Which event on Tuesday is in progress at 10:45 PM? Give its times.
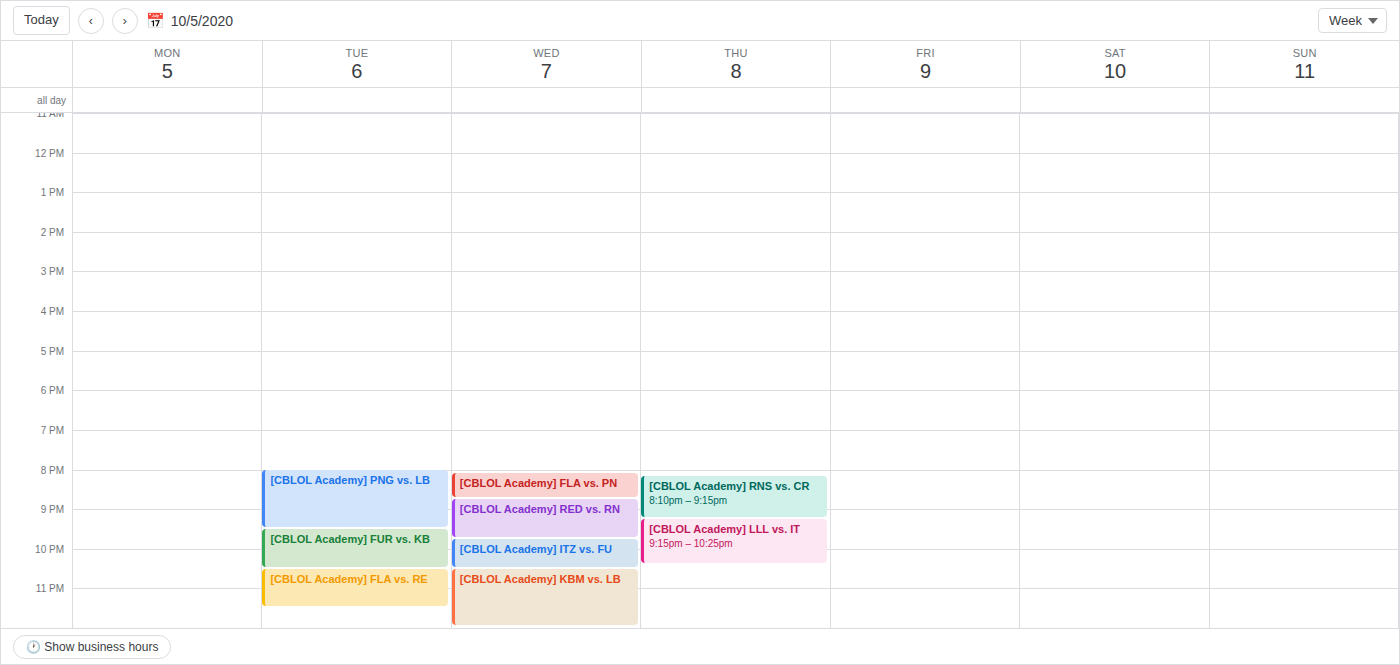
"[CBLOL Academy] FLA vs. RE", 10:30 PM to 11:30 PM